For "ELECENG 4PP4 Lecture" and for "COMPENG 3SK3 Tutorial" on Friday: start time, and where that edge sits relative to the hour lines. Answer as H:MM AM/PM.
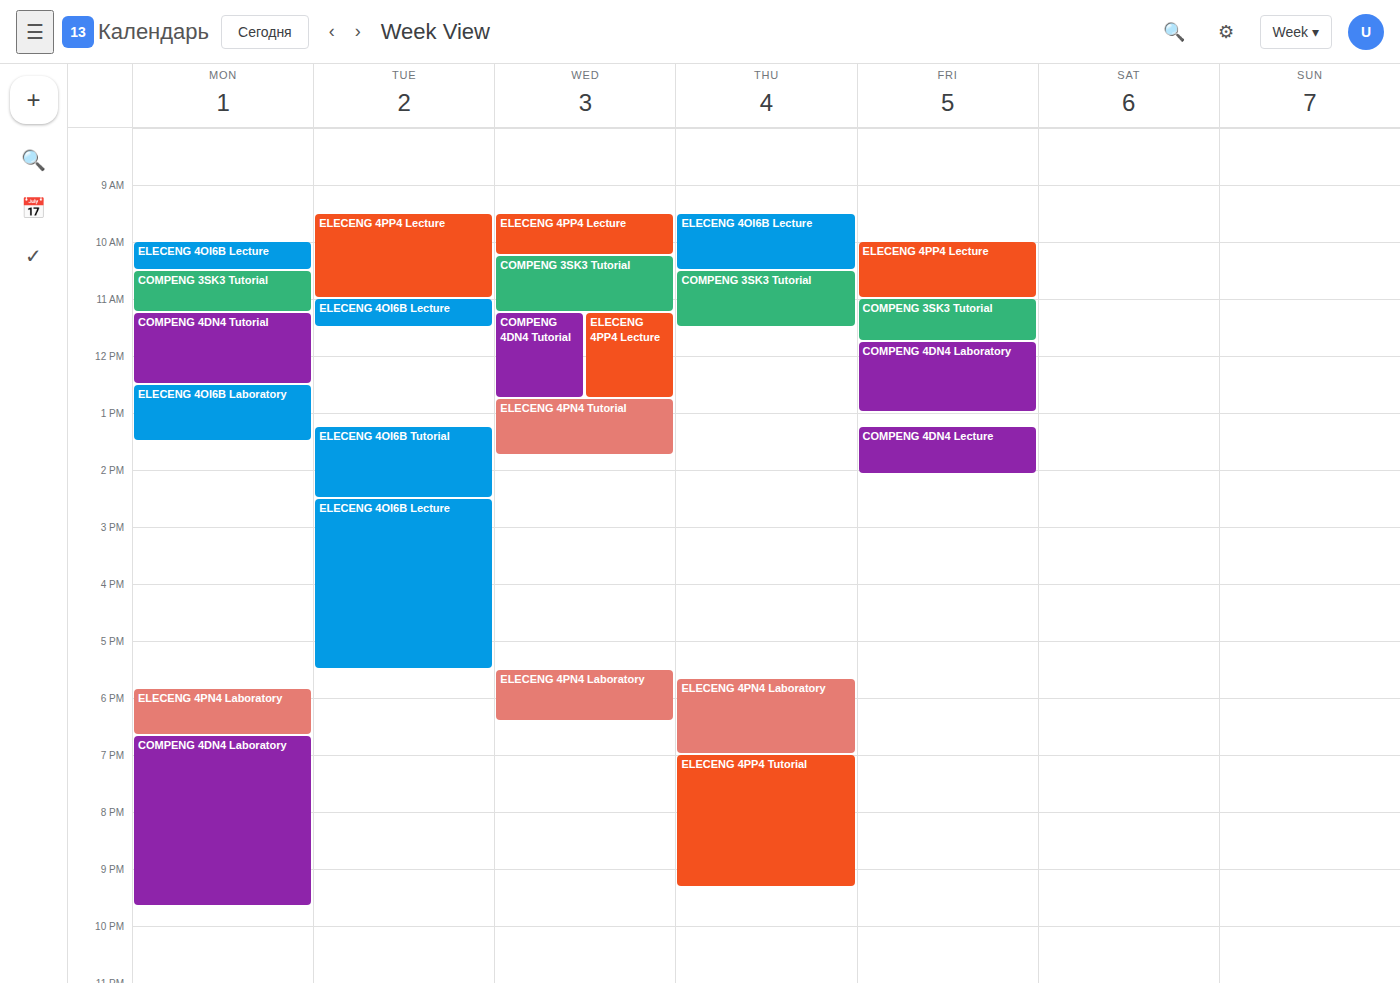
"ELECENG 4PP4 Lecture": 10:00 AM, exactly on the 10 AM line. "COMPENG 3SK3 Tutorial": 11:00 AM, exactly on the 11 AM line.